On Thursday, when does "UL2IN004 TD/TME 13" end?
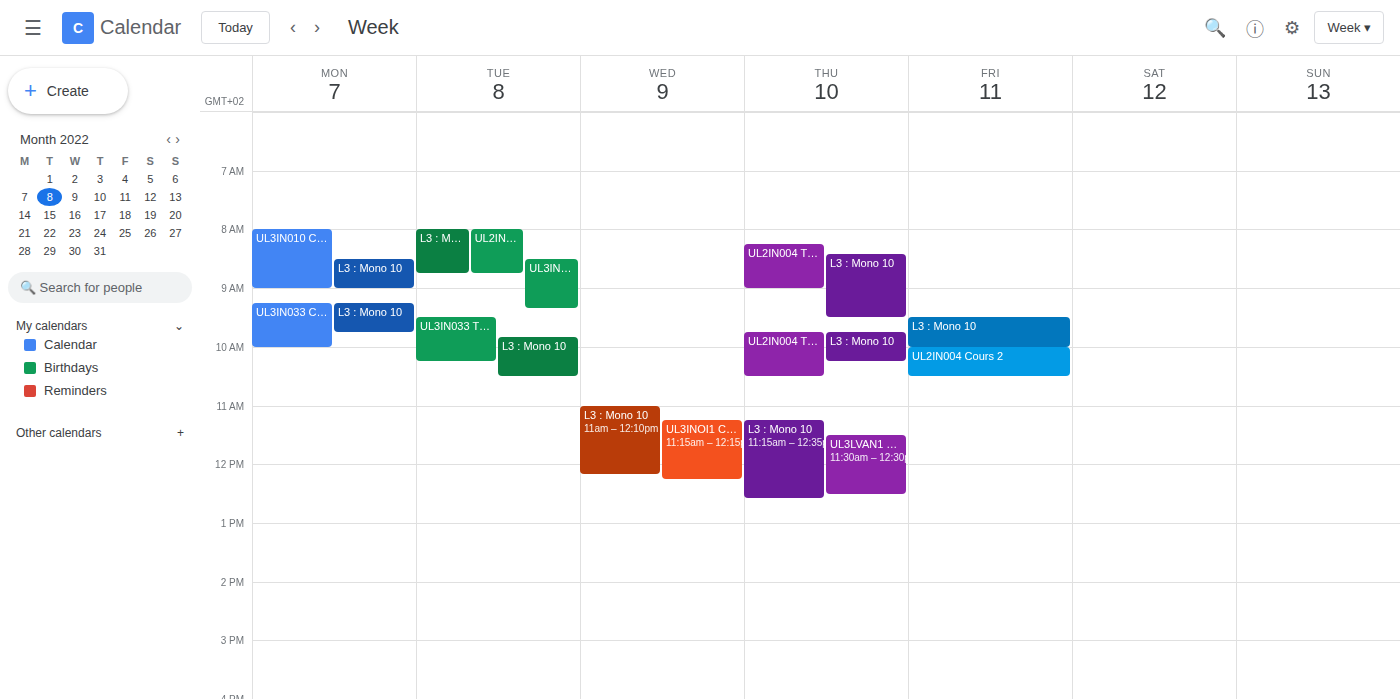
10:30